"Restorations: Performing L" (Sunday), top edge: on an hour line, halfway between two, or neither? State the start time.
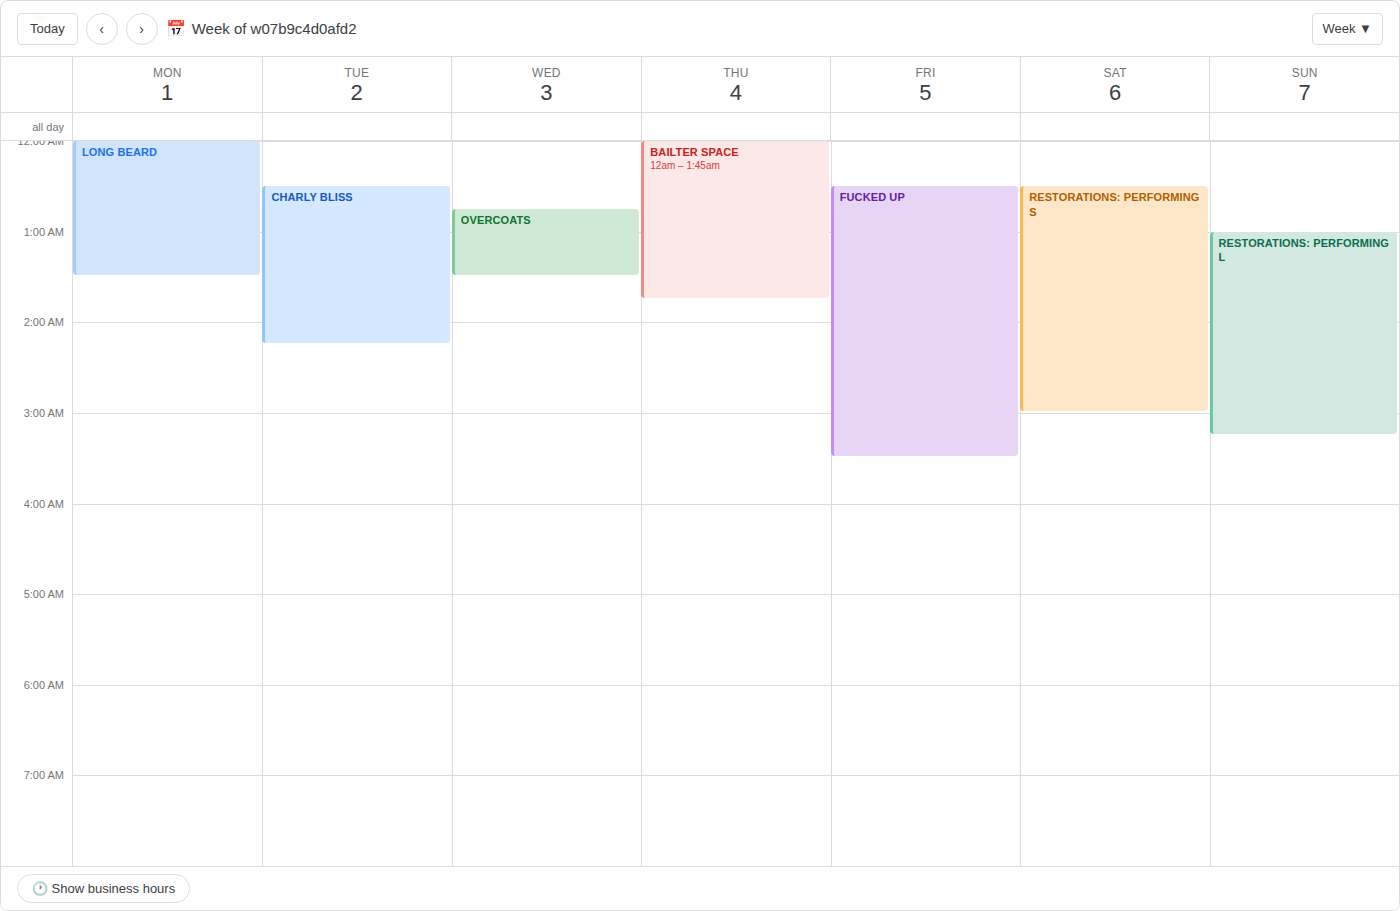
1:00 AM -- exactly on the 1 AM line.